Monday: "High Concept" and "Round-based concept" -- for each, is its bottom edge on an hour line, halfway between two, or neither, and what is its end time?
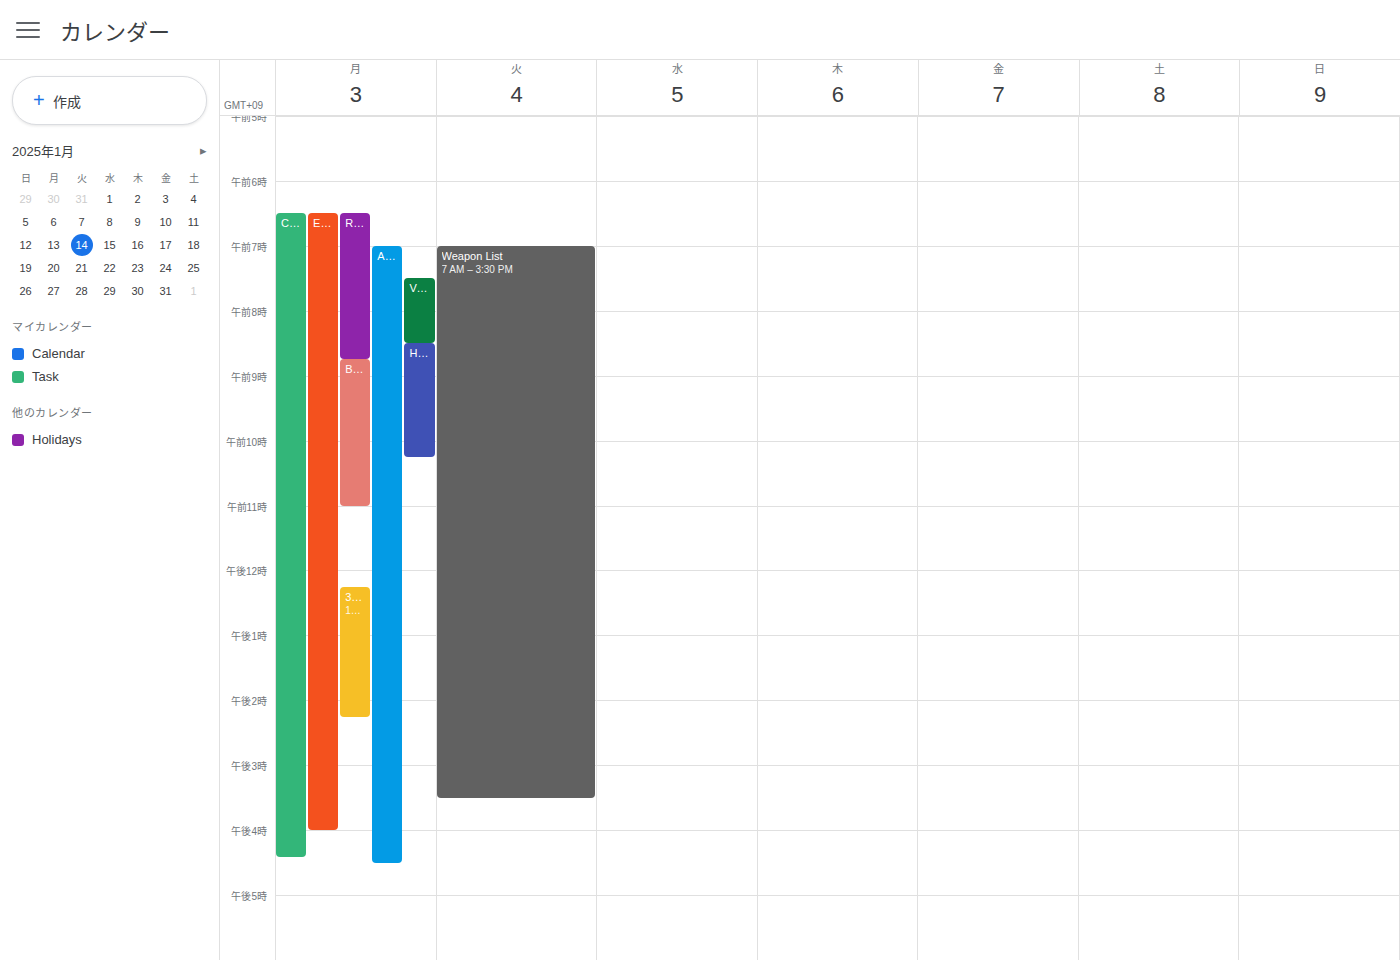
"High Concept": 10:15 AM, neither: a quarter of the way from the 10 AM line to the 11 AM line. "Round-based concept": 8:45 AM, neither: three quarters of the way from the 8 AM line to the 9 AM line.